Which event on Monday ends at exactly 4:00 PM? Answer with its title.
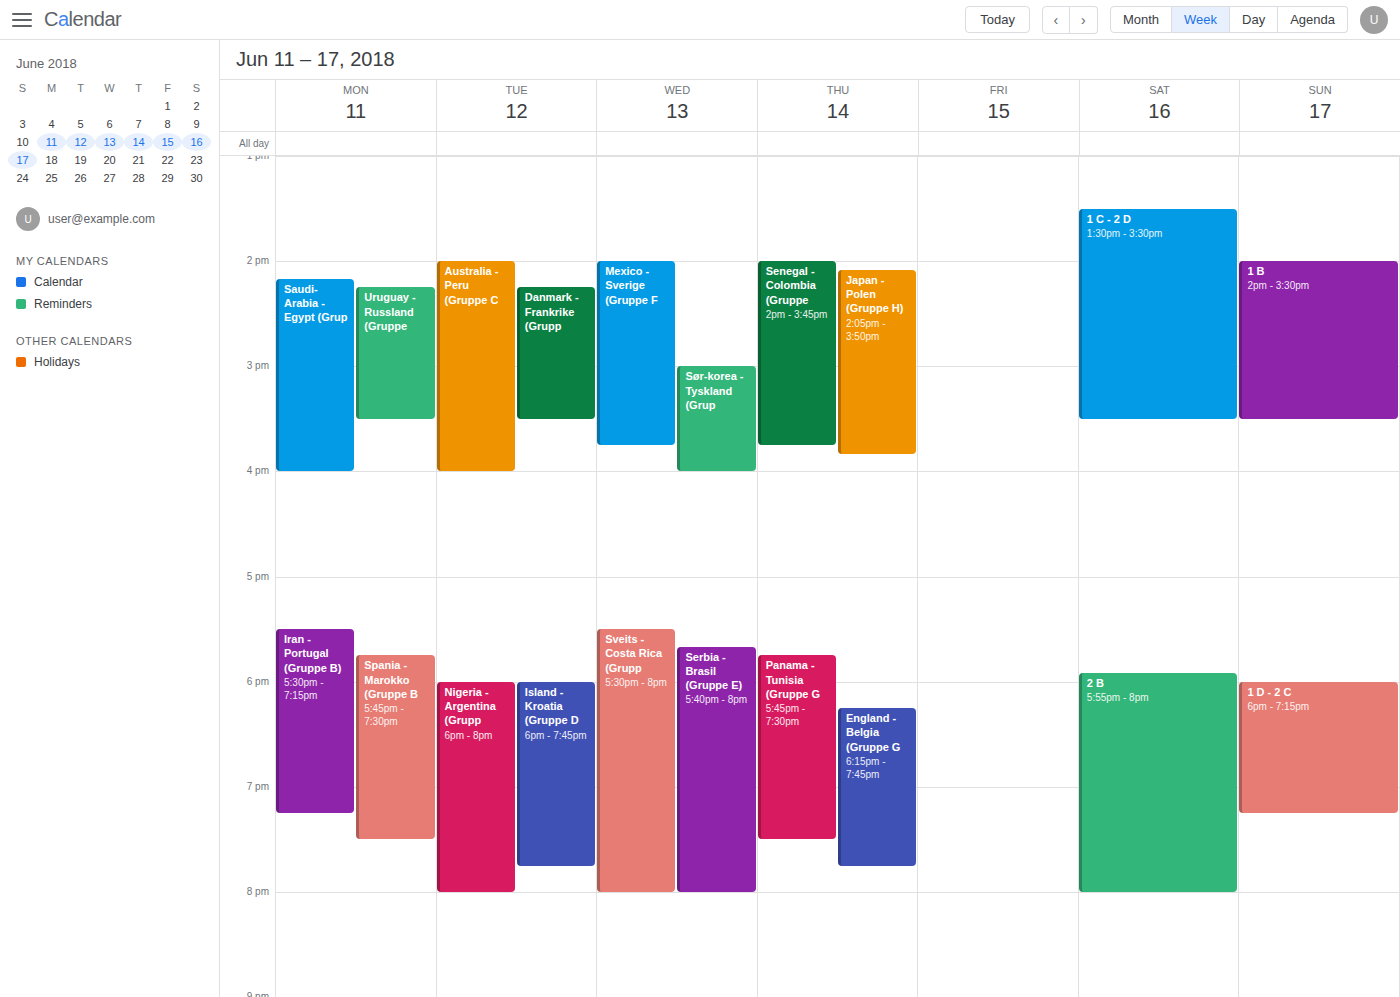
"Saudi-Arabia - Egypt (Grup"